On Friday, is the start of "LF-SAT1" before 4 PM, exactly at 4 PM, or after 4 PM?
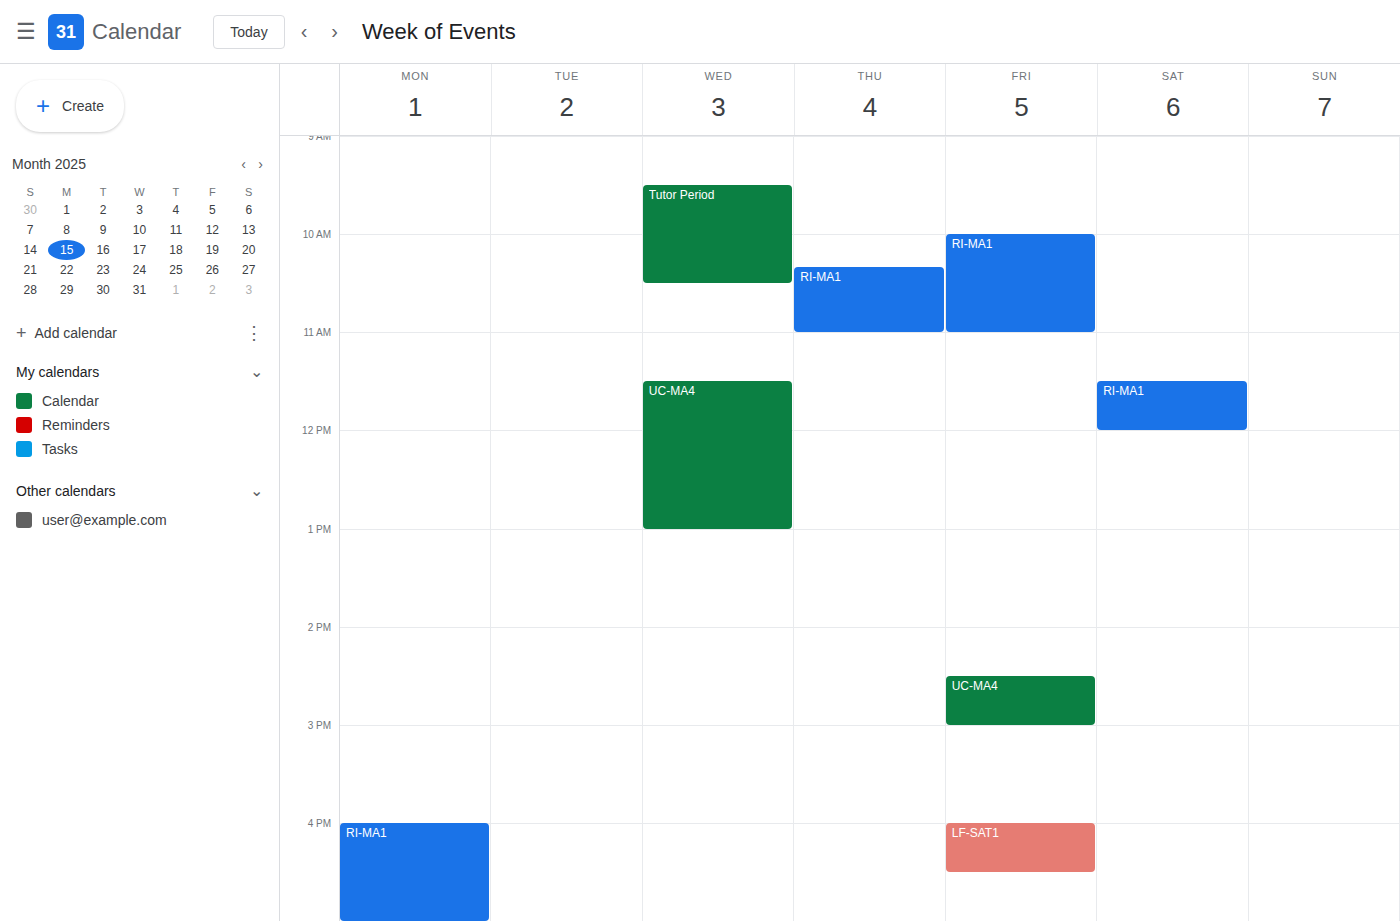
4:00 PM -- exactly at 4 PM, on the 4 PM line.